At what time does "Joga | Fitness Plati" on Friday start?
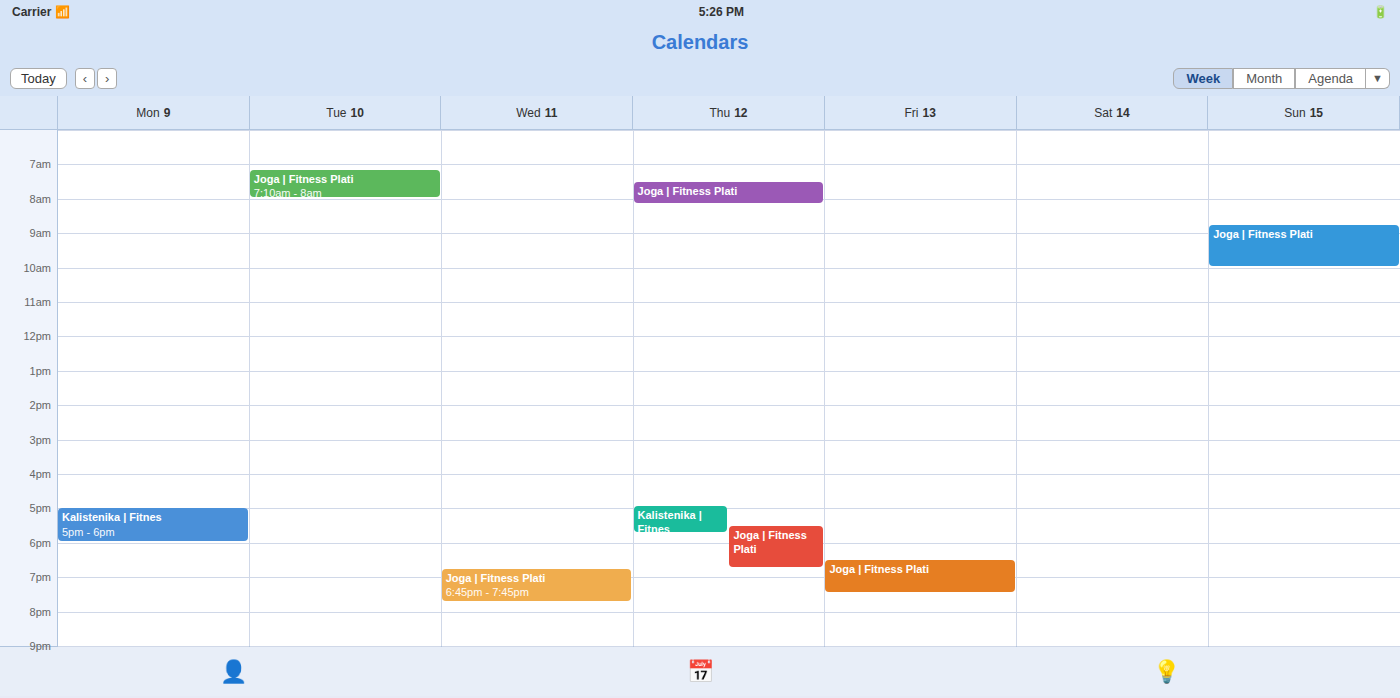
6:30 PM